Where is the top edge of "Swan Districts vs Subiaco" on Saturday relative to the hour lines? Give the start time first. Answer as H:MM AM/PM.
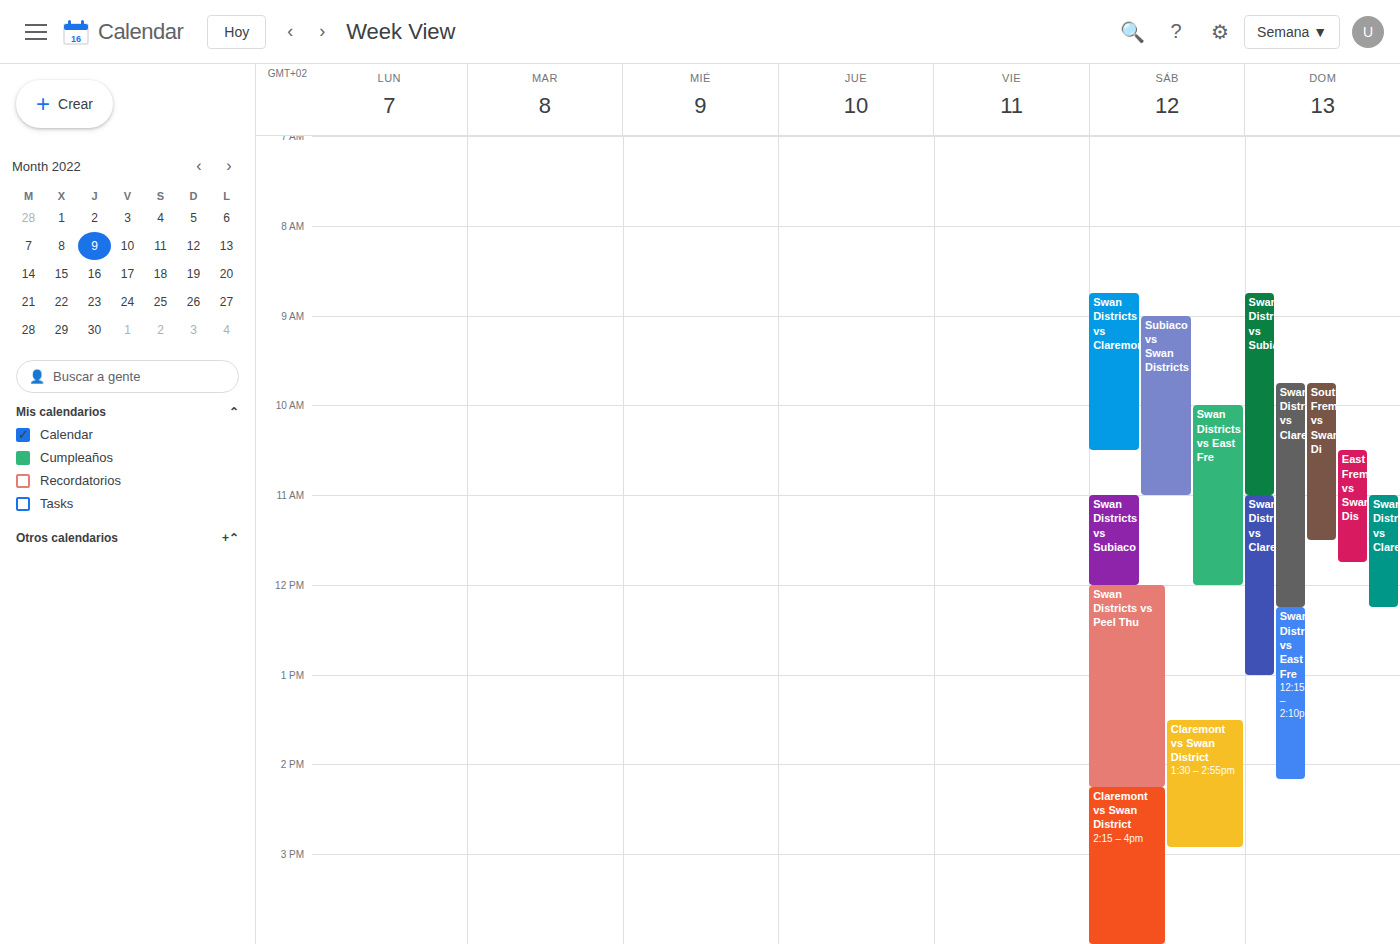
11:00 AM -- exactly on the 11 AM line.